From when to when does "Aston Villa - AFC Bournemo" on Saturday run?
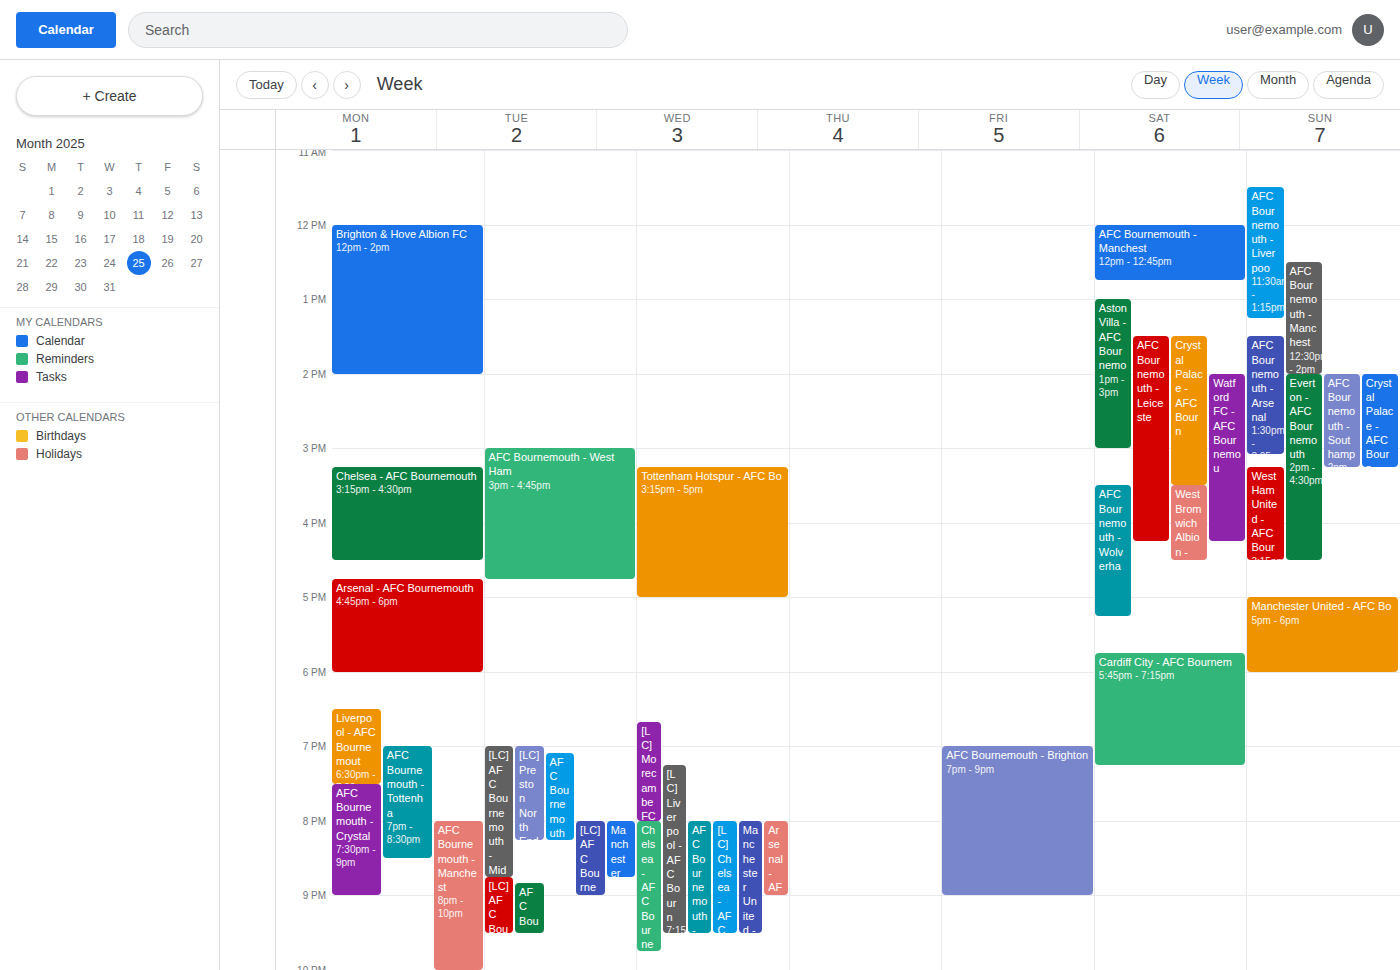
1:00 PM to 3:00 PM